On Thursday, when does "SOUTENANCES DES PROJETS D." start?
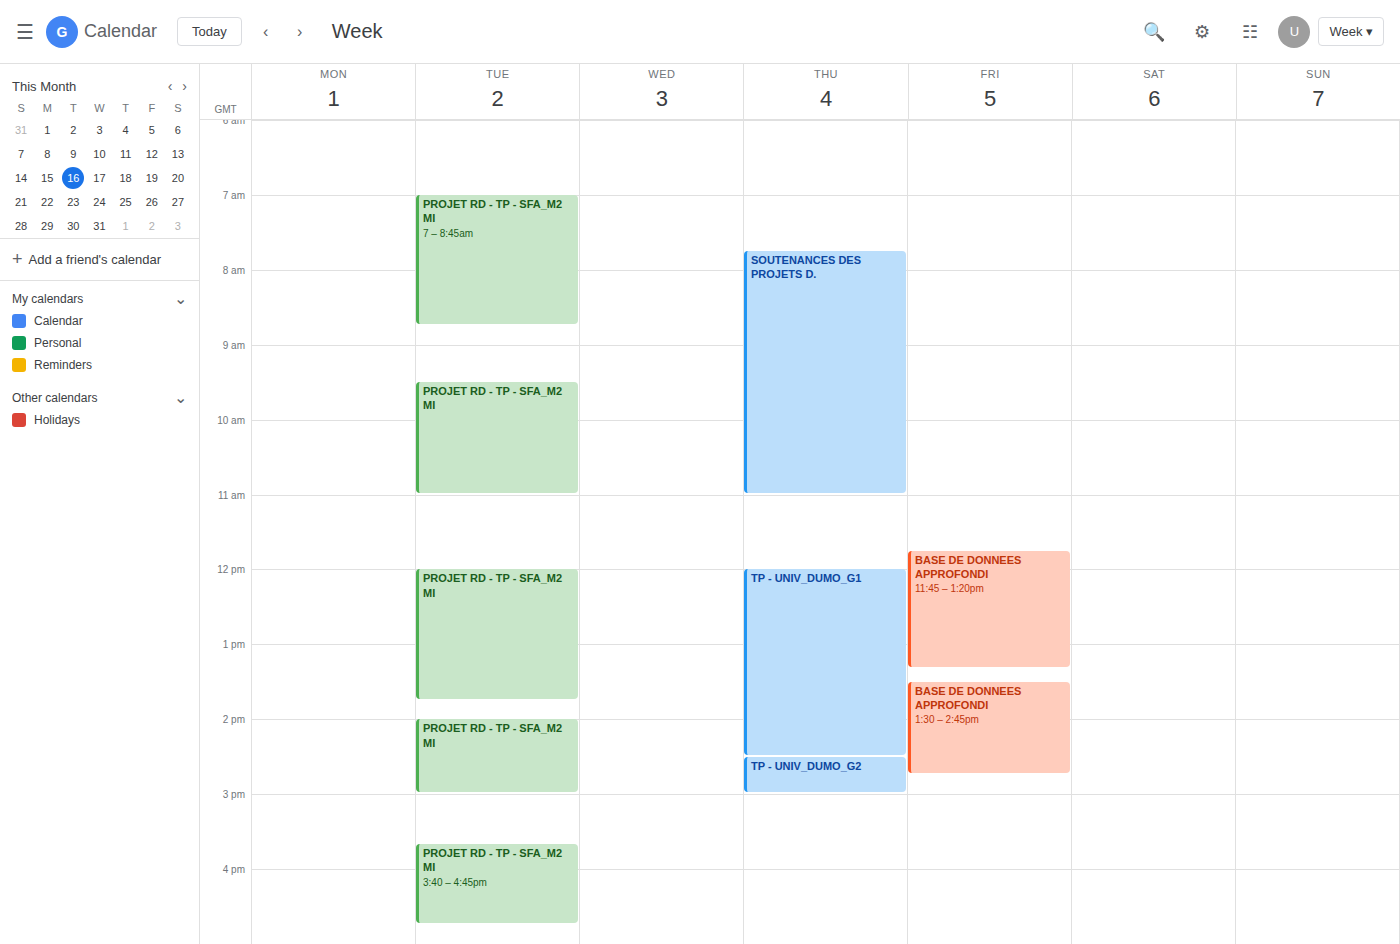
7:45 AM